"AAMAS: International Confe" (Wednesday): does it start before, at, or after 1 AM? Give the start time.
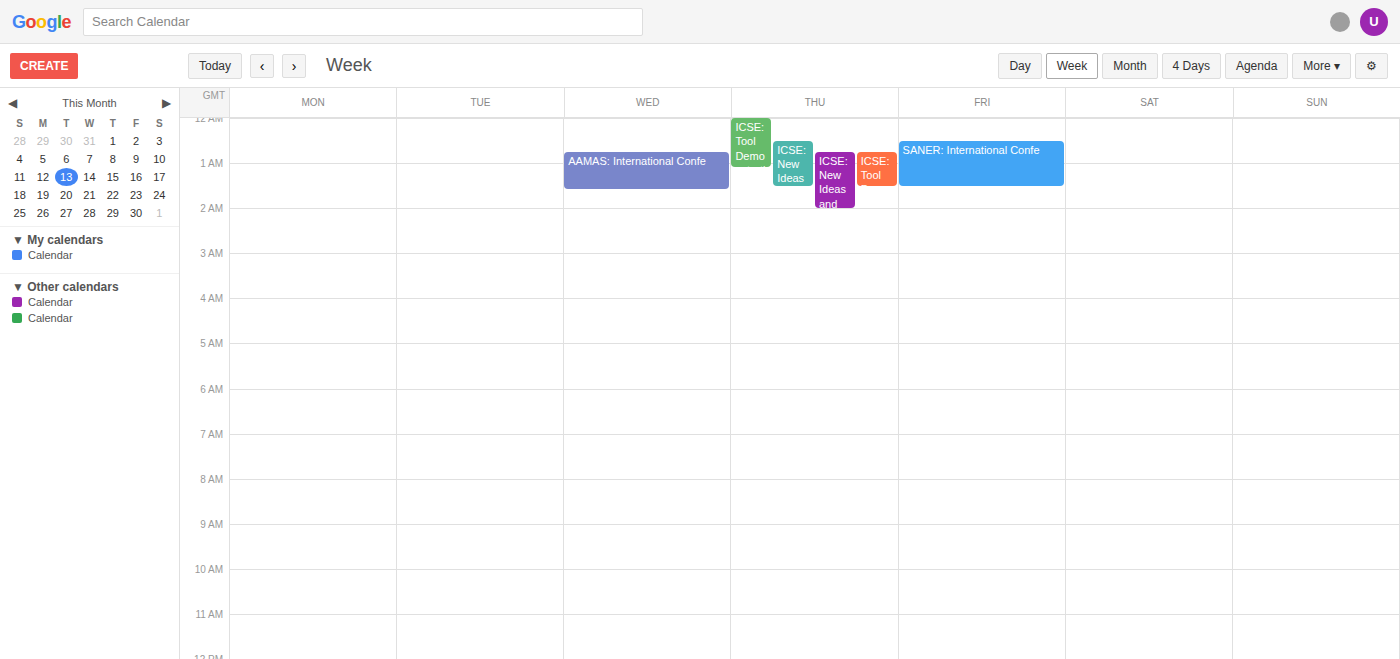
12:45 AM -- before 1 AM, 15 minutes above the 1 AM line.